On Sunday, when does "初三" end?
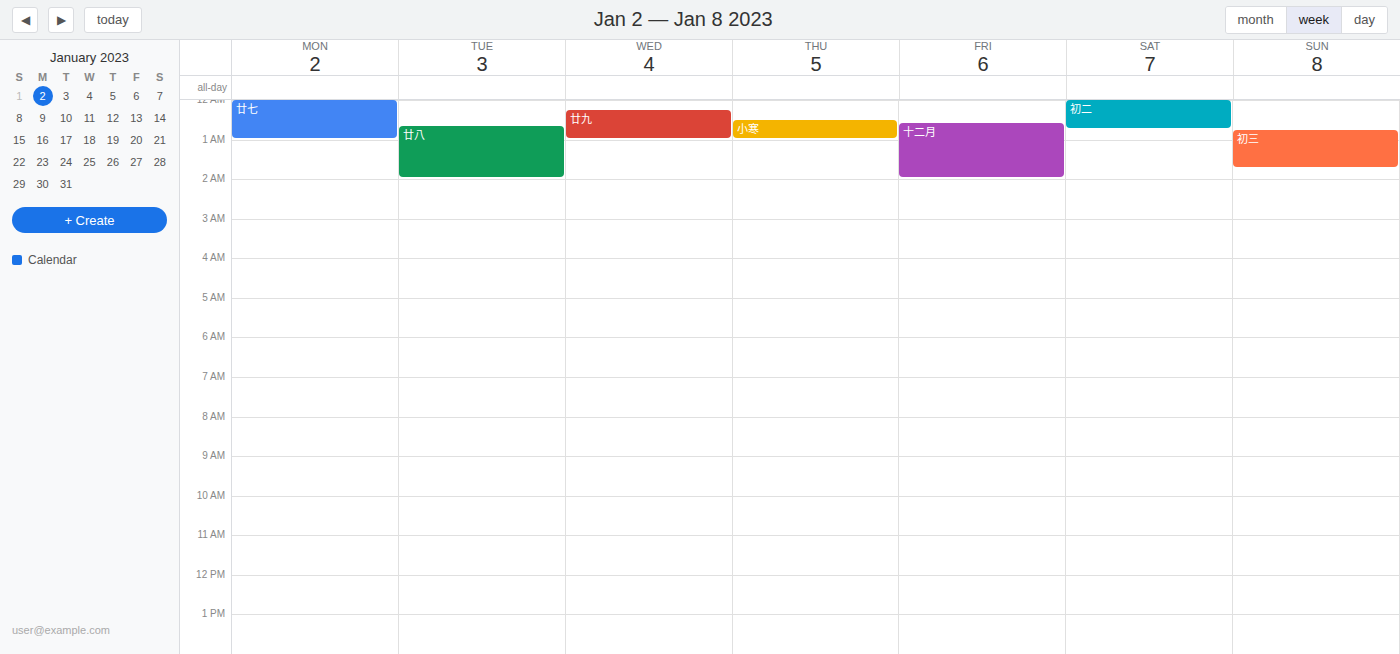
1:45 AM